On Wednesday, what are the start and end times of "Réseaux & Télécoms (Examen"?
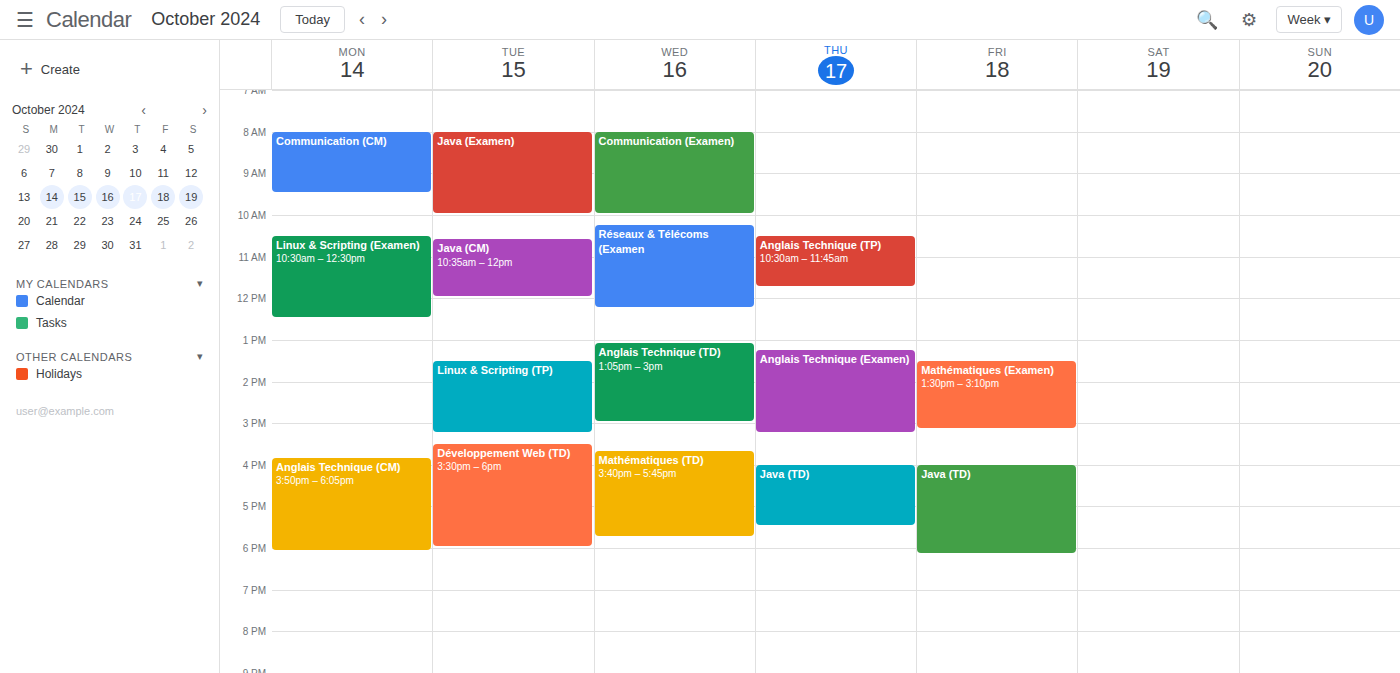
10:15 AM to 12:15 PM